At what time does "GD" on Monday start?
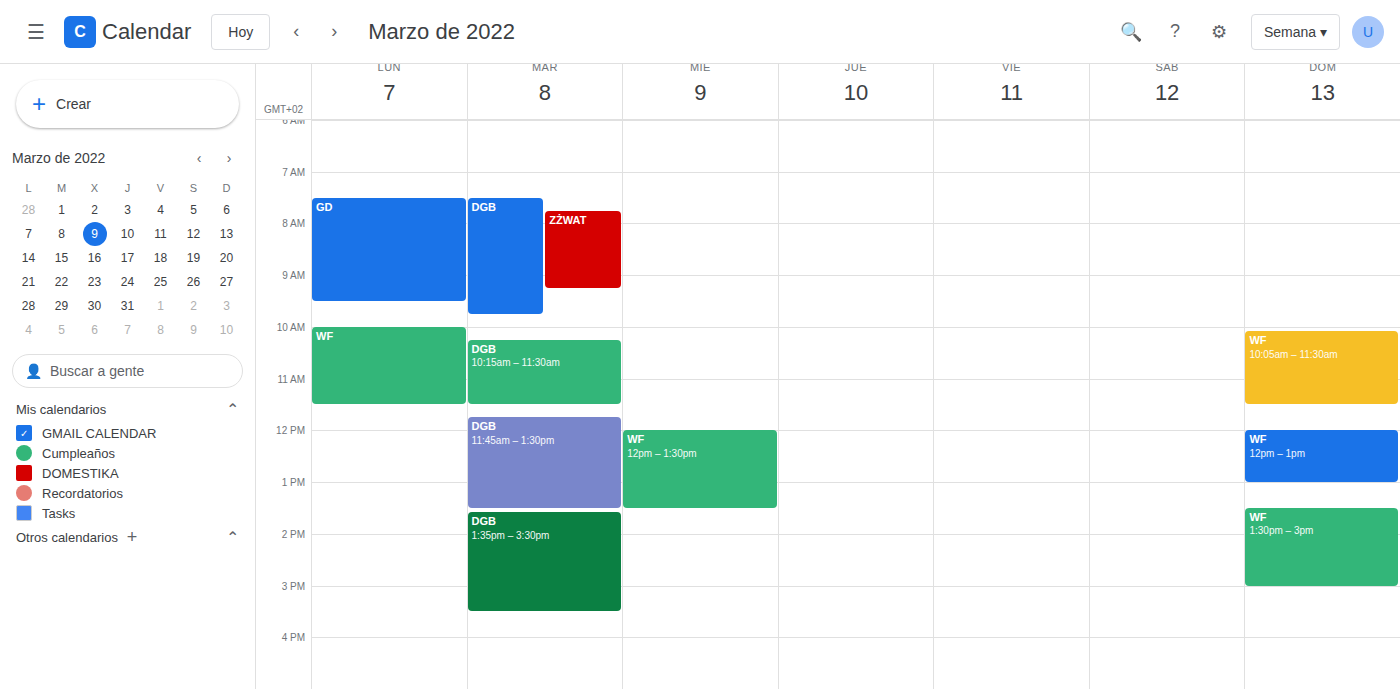
07:30